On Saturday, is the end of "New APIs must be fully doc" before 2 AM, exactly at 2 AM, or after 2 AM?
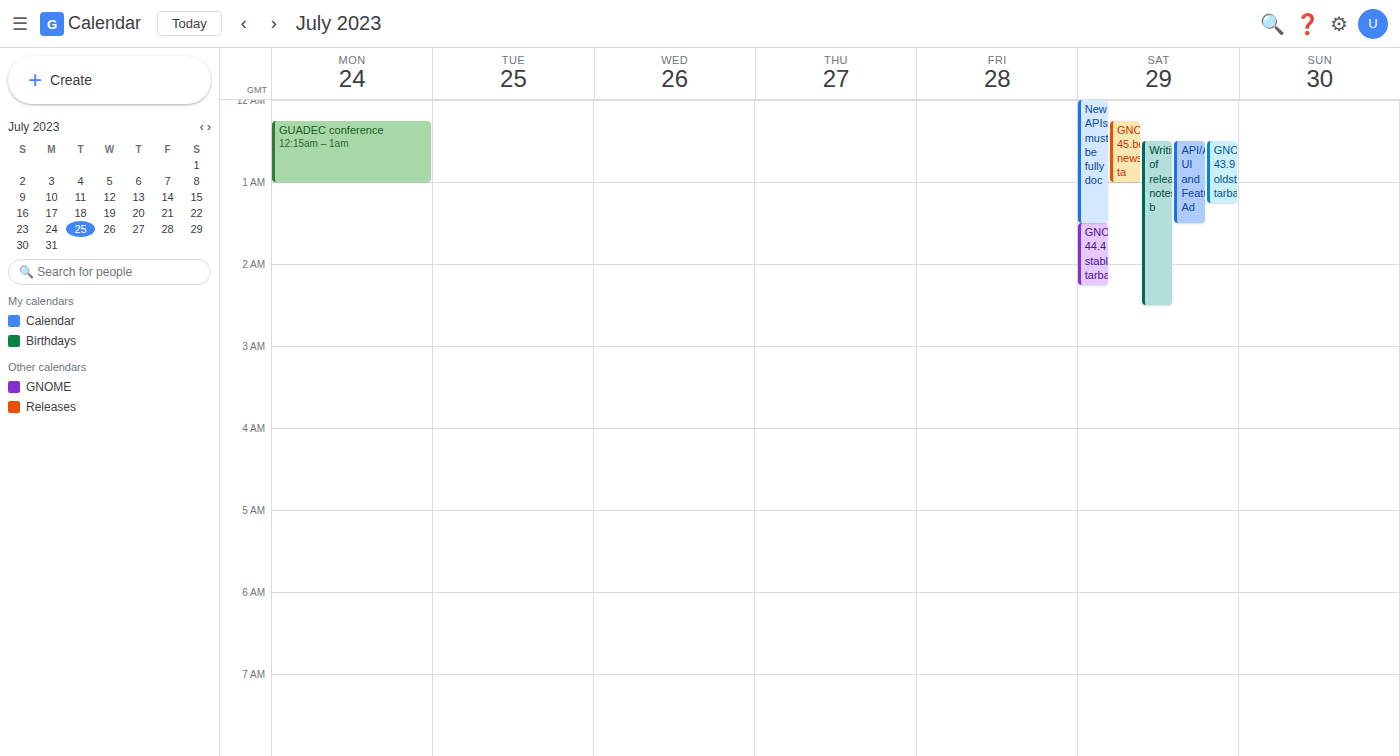
1:30 AM -- before 2 AM, 30 minutes above the 2 AM line.